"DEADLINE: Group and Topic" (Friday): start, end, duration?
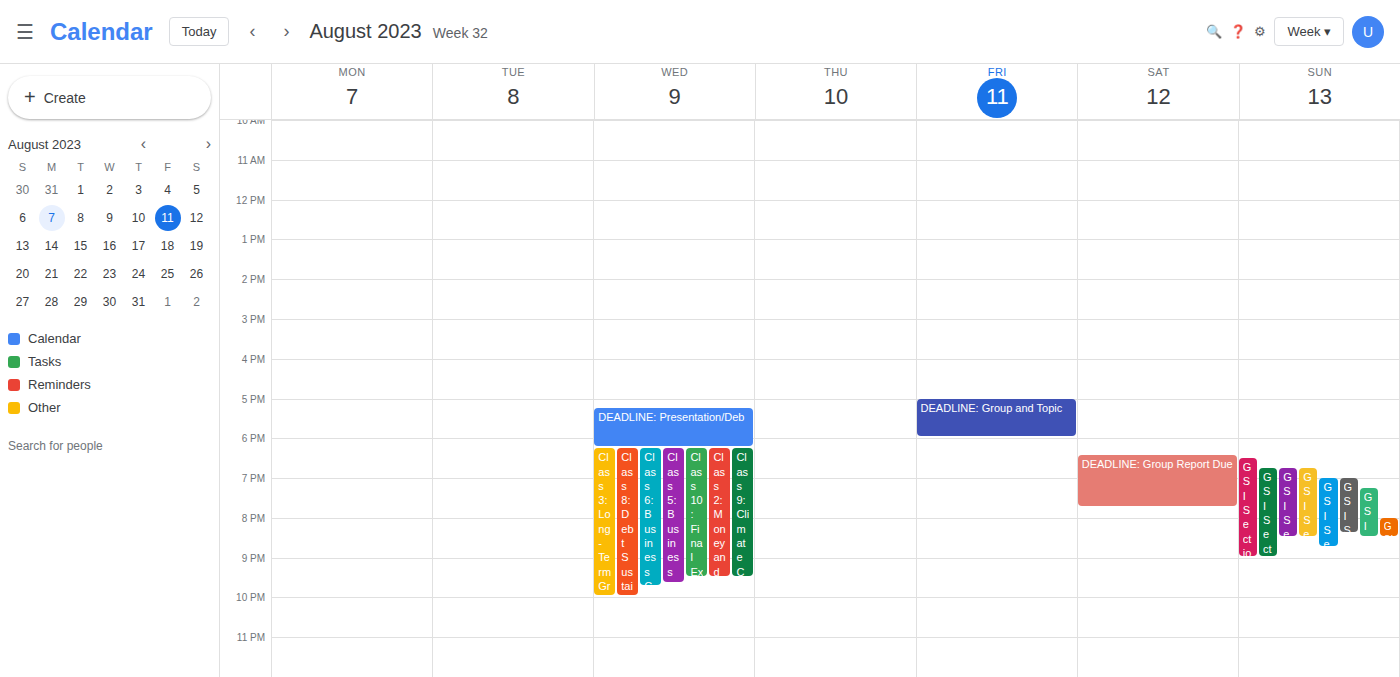
5:00 PM to 6:00 PM, 1 hour